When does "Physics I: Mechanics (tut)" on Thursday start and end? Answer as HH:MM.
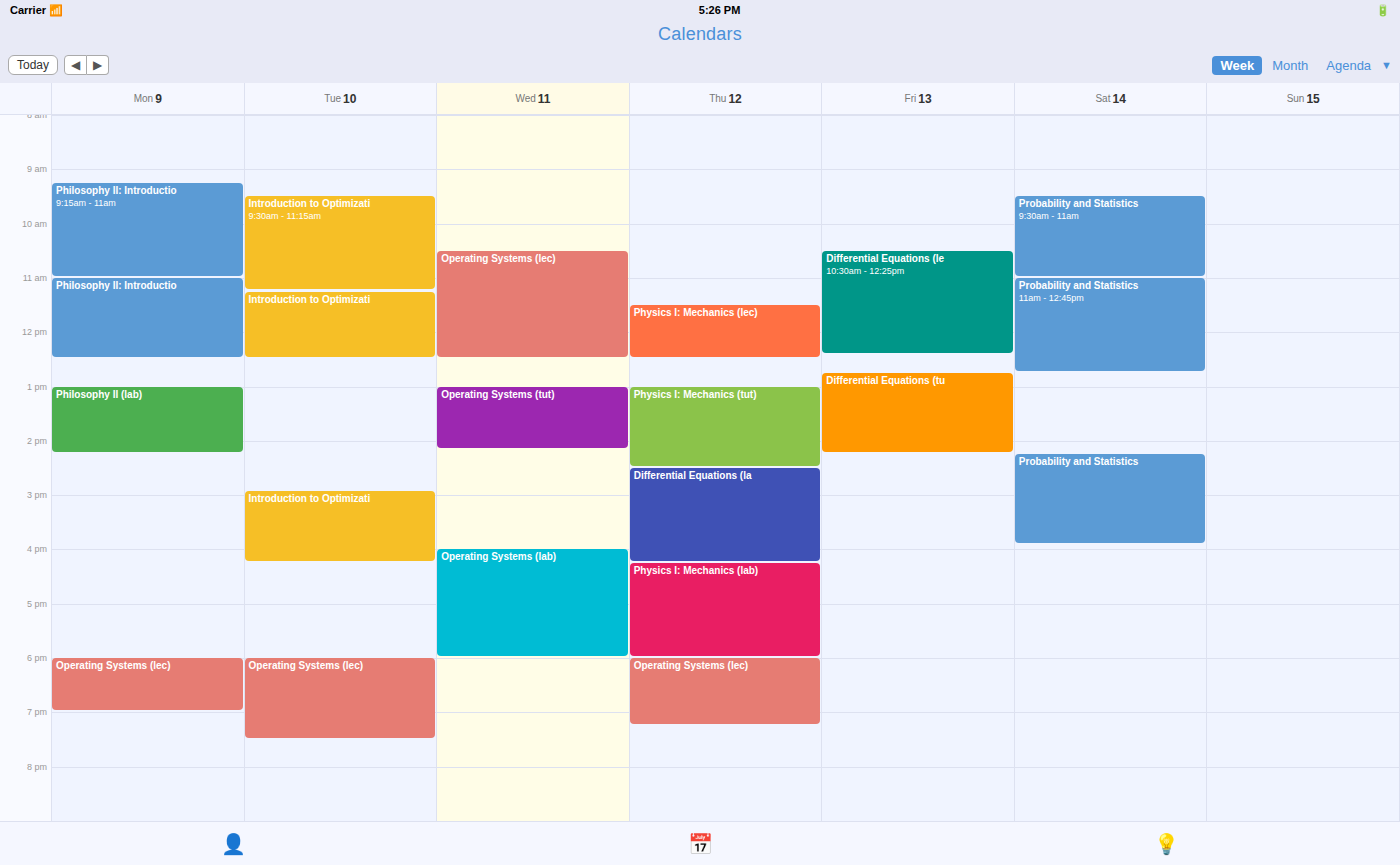
13:00 to 14:30